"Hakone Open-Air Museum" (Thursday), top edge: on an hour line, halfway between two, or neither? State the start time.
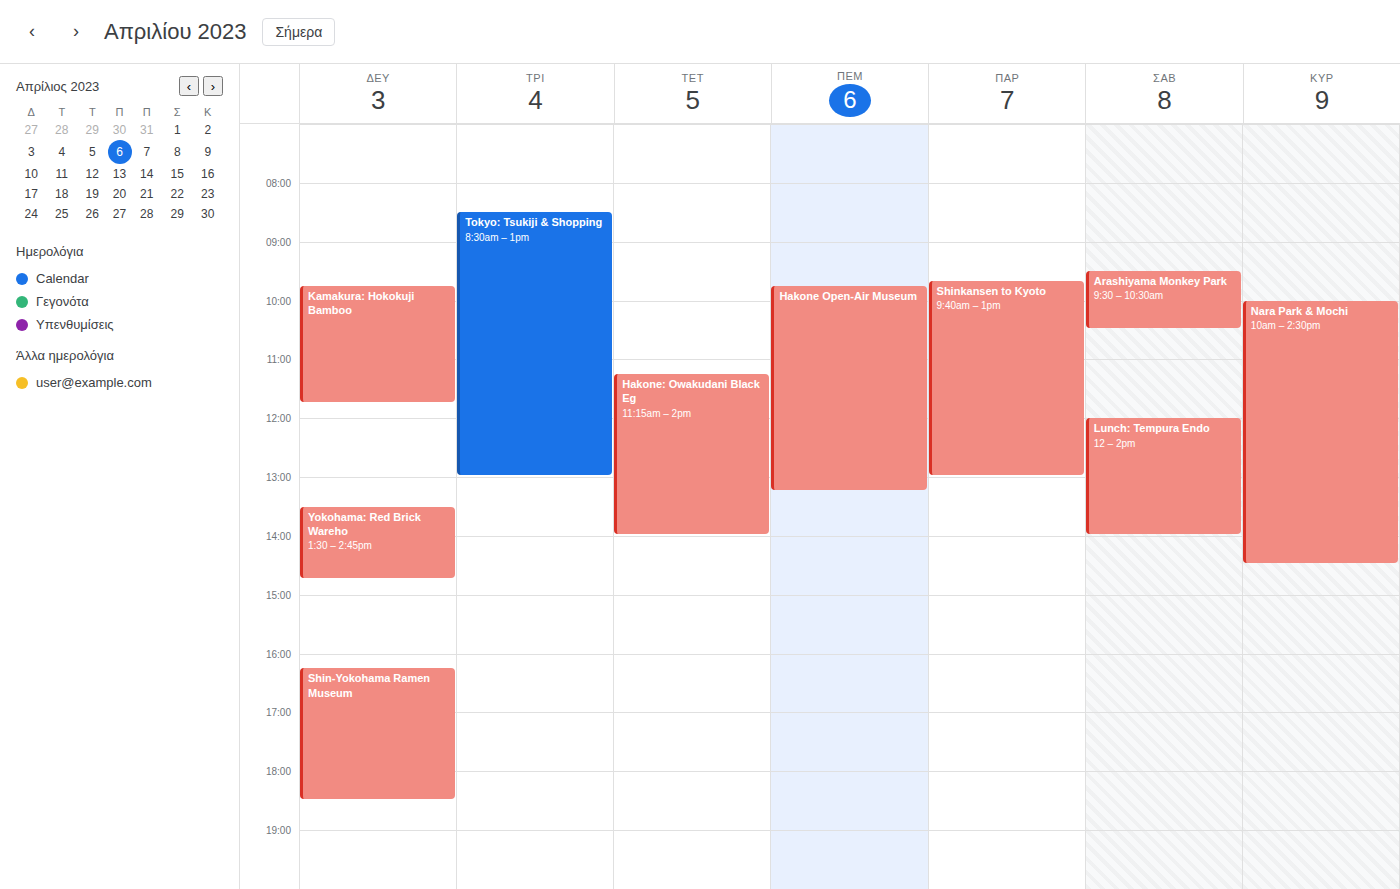
09:45 -- neither: three quarters of the way from the 09:00 line to the 10:00 line.